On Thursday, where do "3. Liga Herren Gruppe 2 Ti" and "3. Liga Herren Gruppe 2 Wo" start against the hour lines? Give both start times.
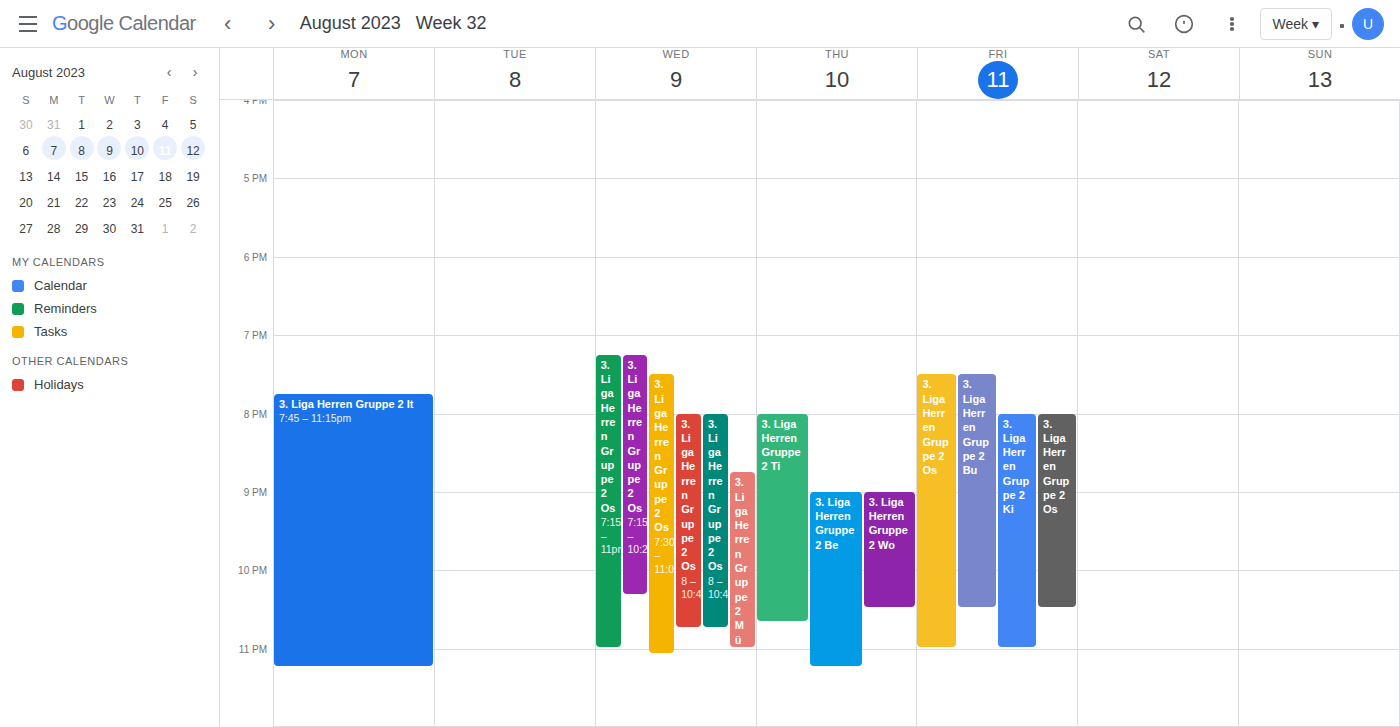
"3. Liga Herren Gruppe 2 Ti": 8:00 PM, exactly on the 8 PM line. "3. Liga Herren Gruppe 2 Wo": 9:00 PM, exactly on the 9 PM line.